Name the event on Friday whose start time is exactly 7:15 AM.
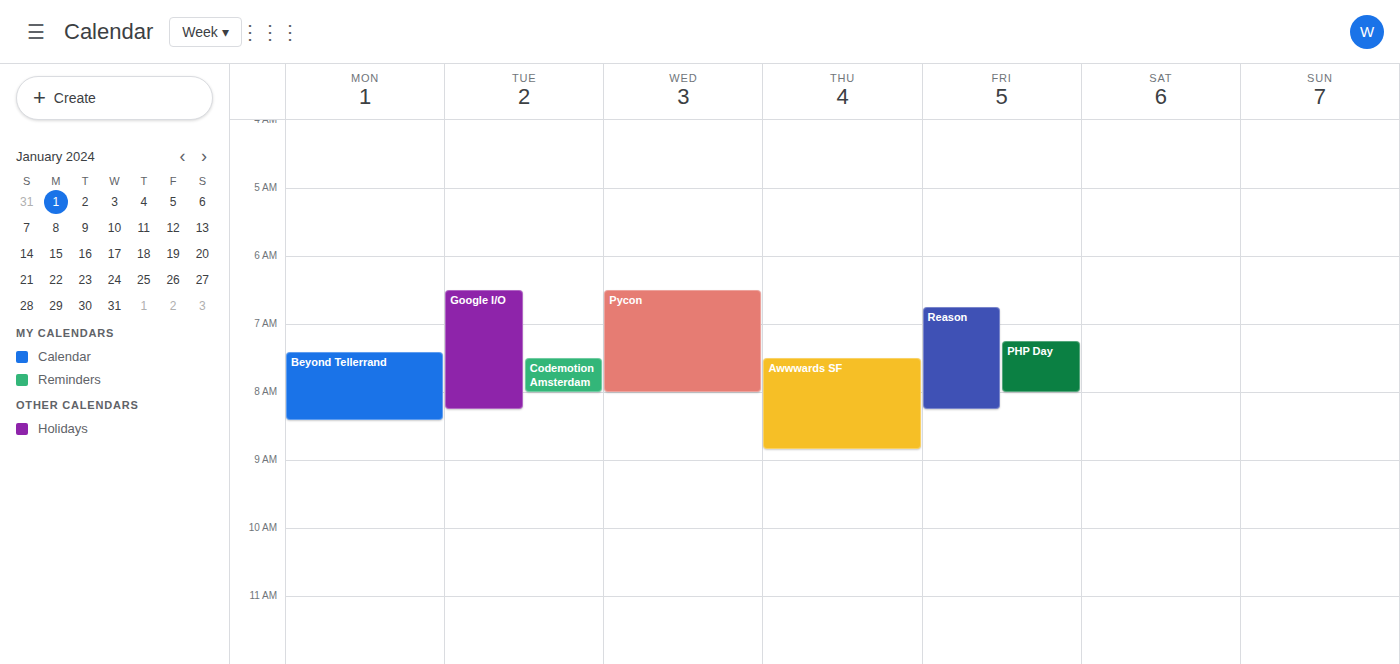
"PHP Day"